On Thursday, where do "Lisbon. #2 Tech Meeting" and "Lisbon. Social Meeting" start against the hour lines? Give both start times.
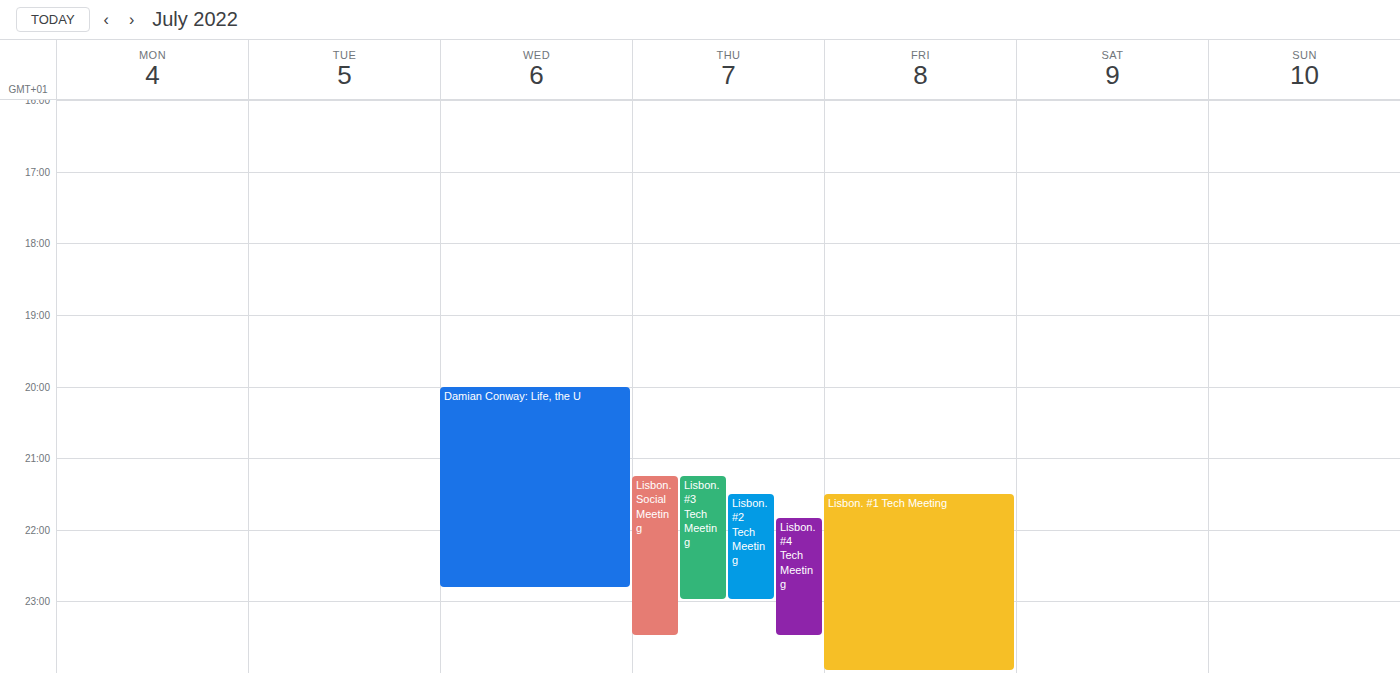
"Lisbon. #2 Tech Meeting": 9:30 PM, halfway between the 9 PM and 10 PM lines. "Lisbon. Social Meeting": 9:15 PM, neither: a quarter of the way from the 9 PM line to the 10 PM line.